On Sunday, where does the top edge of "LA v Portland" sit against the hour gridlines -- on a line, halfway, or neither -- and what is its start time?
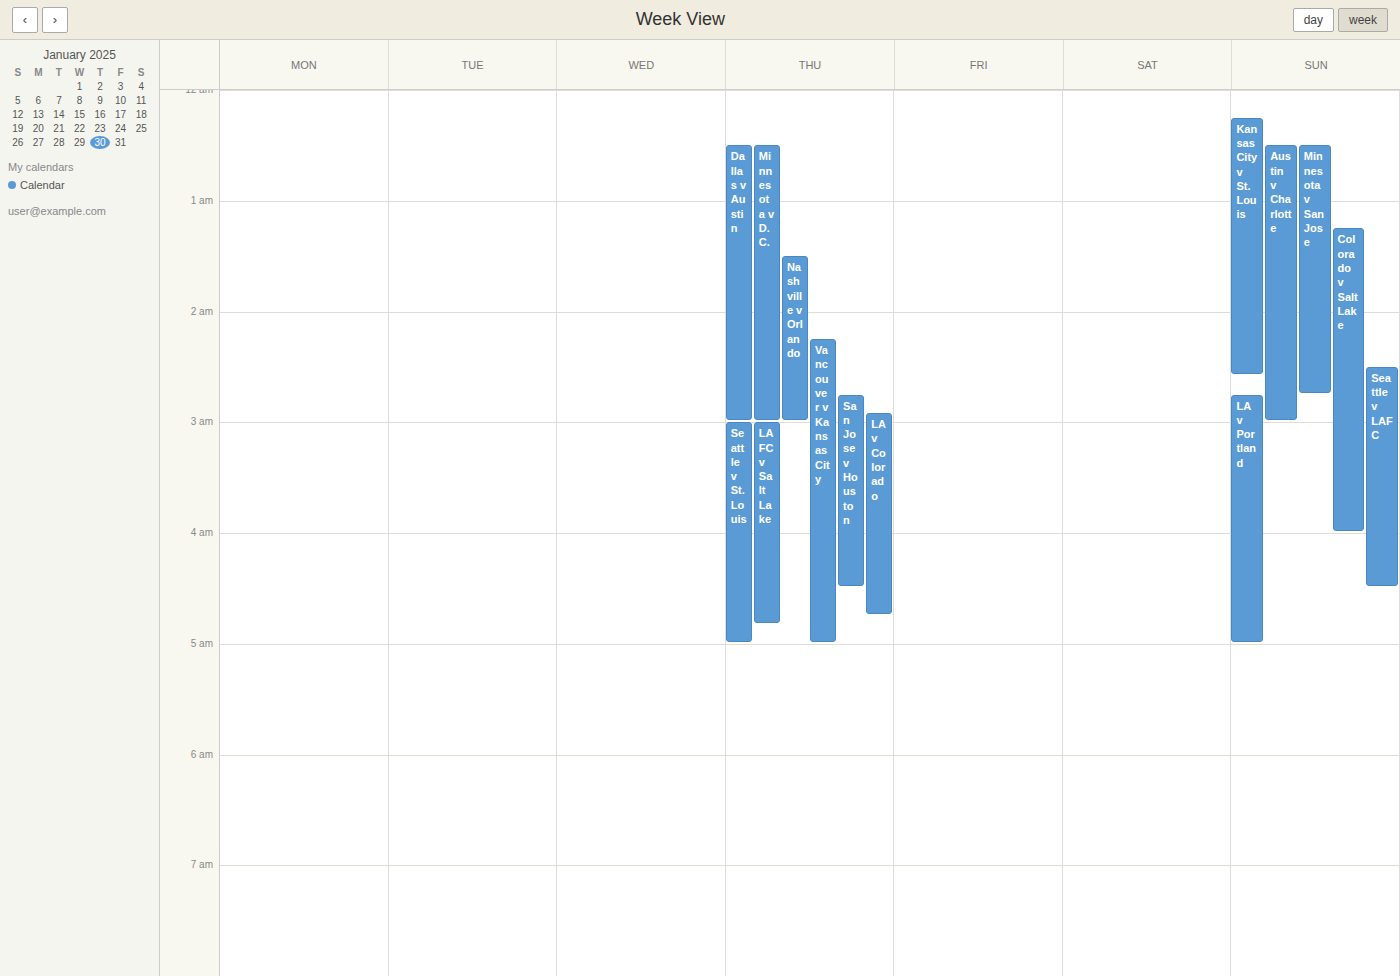
2:45 AM -- neither: three quarters of the way from the 2 AM line to the 3 AM line.